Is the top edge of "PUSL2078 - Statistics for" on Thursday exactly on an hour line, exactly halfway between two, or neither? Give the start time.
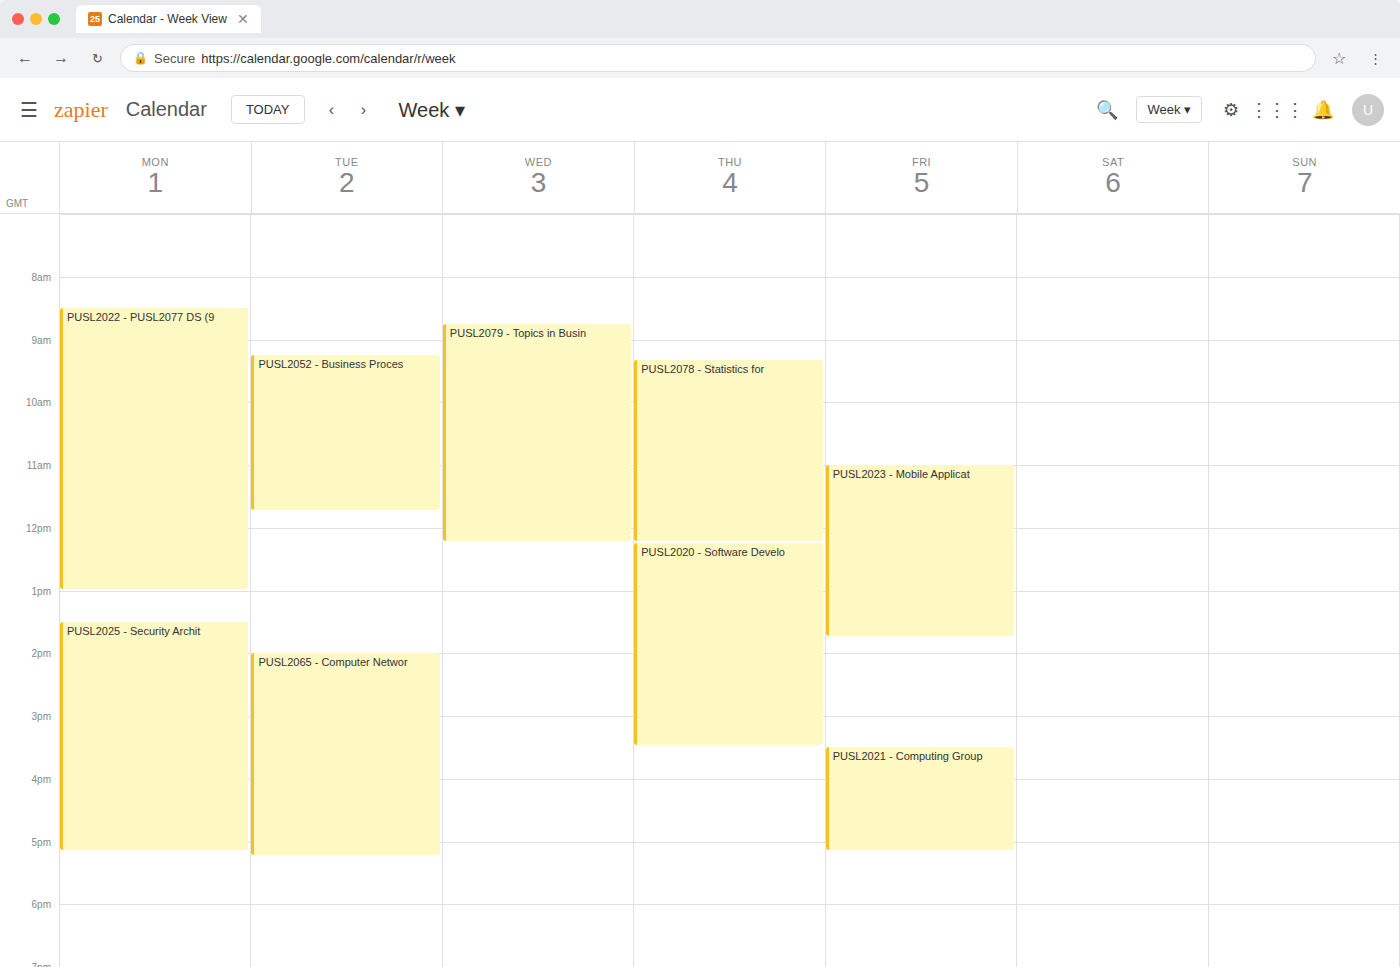
9:20 AM -- neither: 20 minutes below the 9 AM line and 40 minutes above the 10 AM line.